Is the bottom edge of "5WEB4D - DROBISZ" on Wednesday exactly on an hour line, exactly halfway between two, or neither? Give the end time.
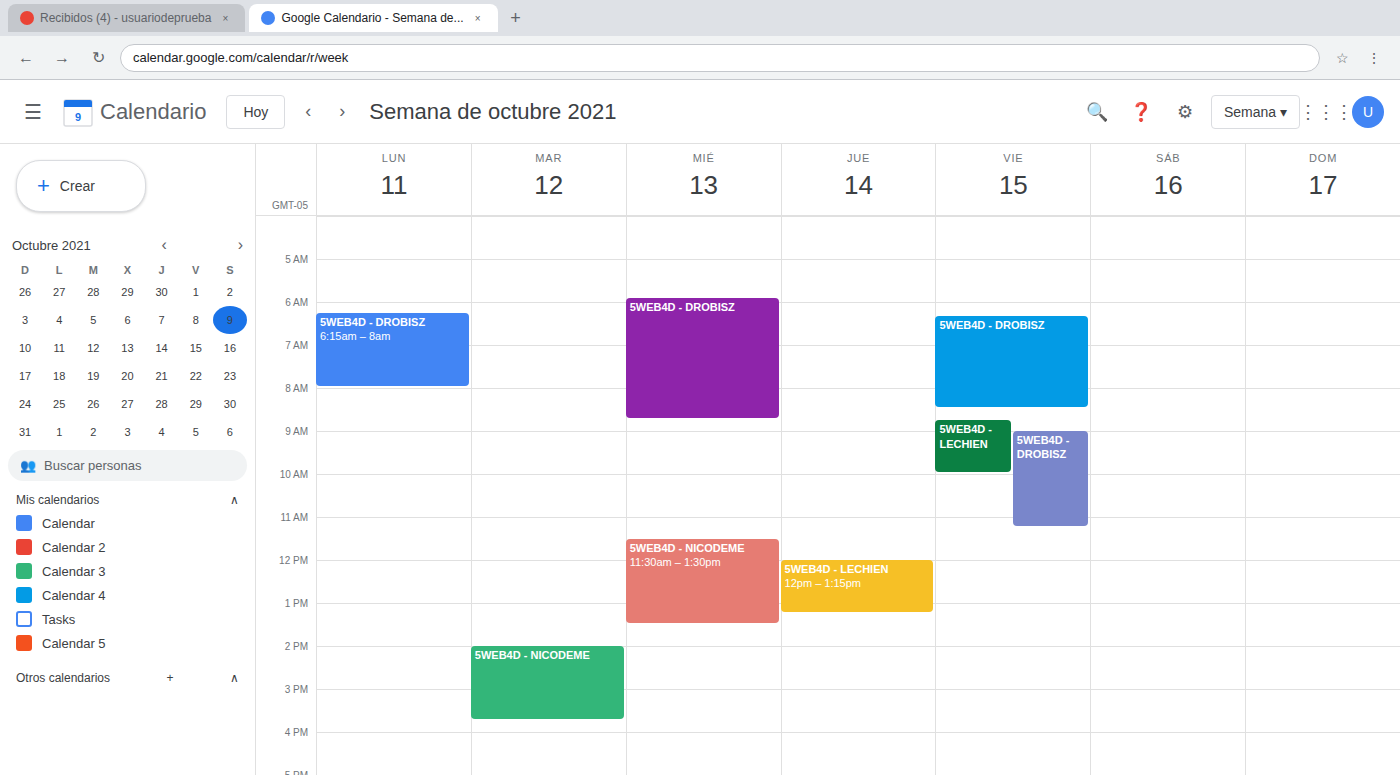
8:45 AM -- neither: three quarters of the way from the 8 AM line to the 9 AM line.